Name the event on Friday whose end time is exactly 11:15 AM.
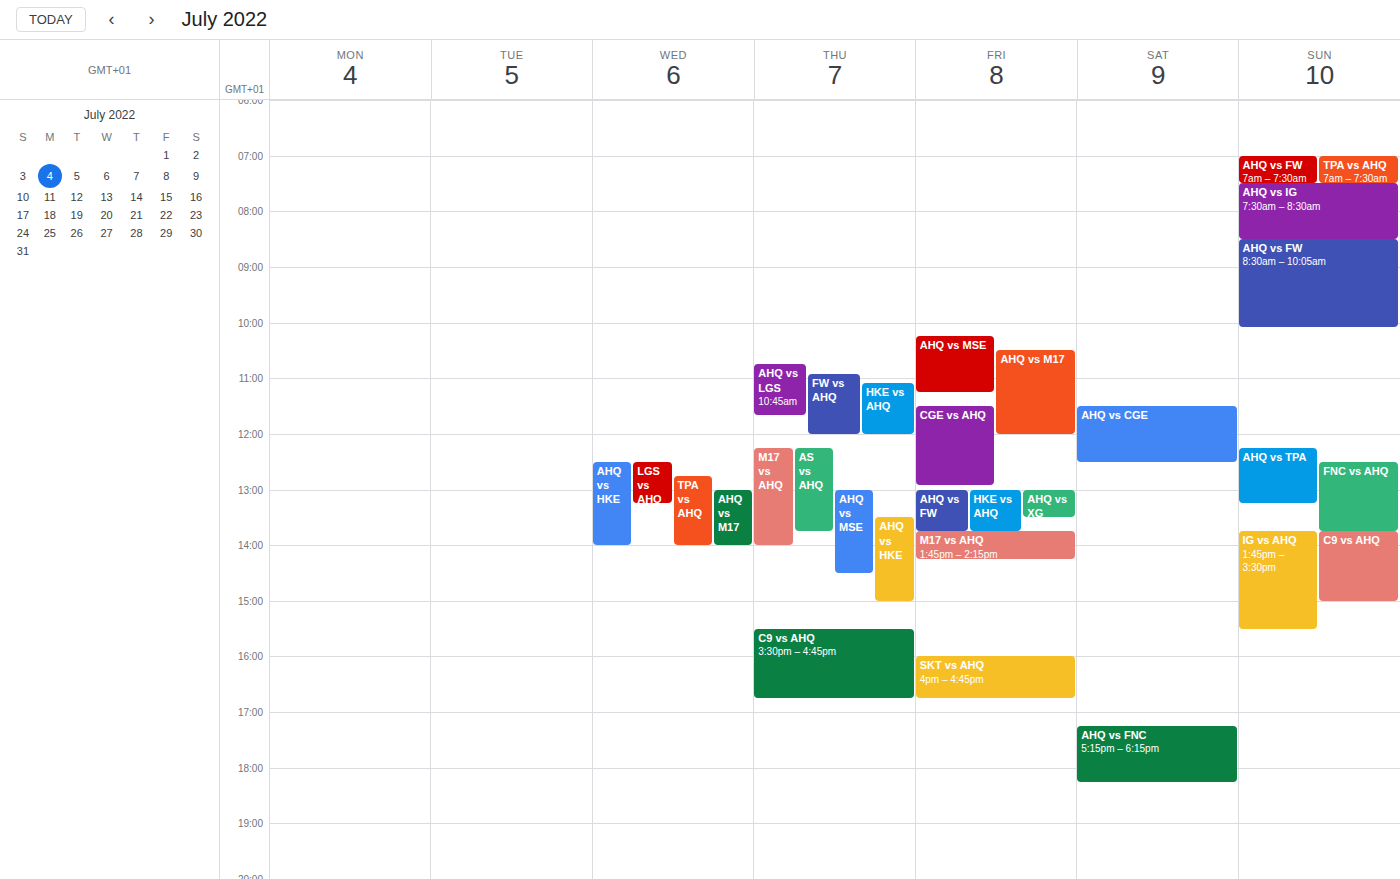
"AHQ vs MSE"